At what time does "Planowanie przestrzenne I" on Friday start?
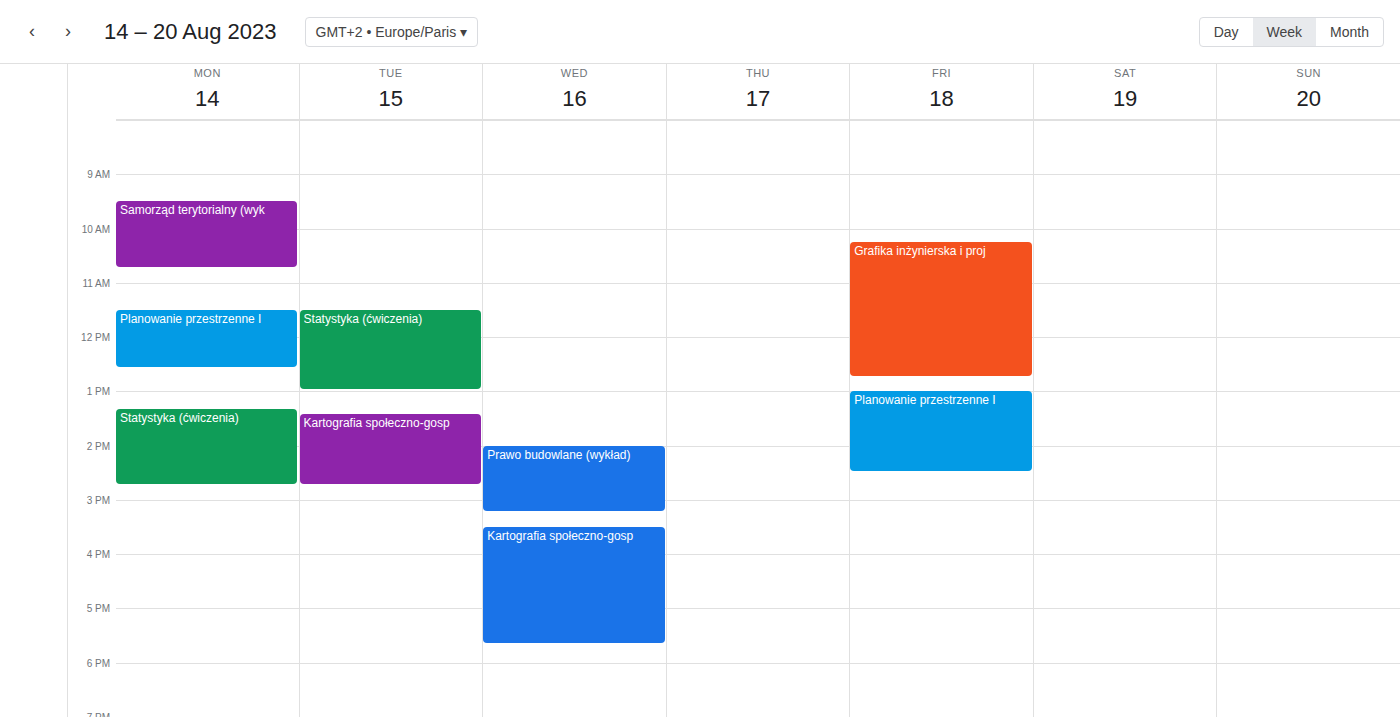
1:00 PM